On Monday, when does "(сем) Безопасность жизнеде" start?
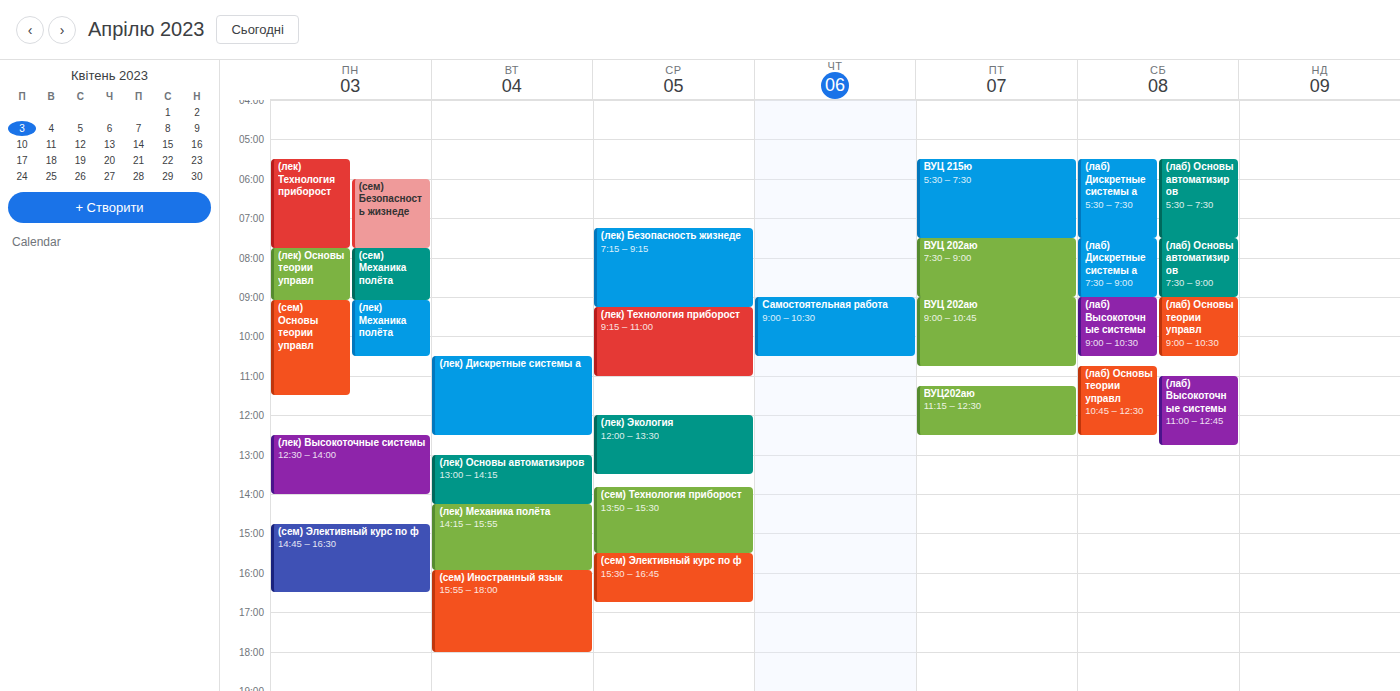
6:00 AM